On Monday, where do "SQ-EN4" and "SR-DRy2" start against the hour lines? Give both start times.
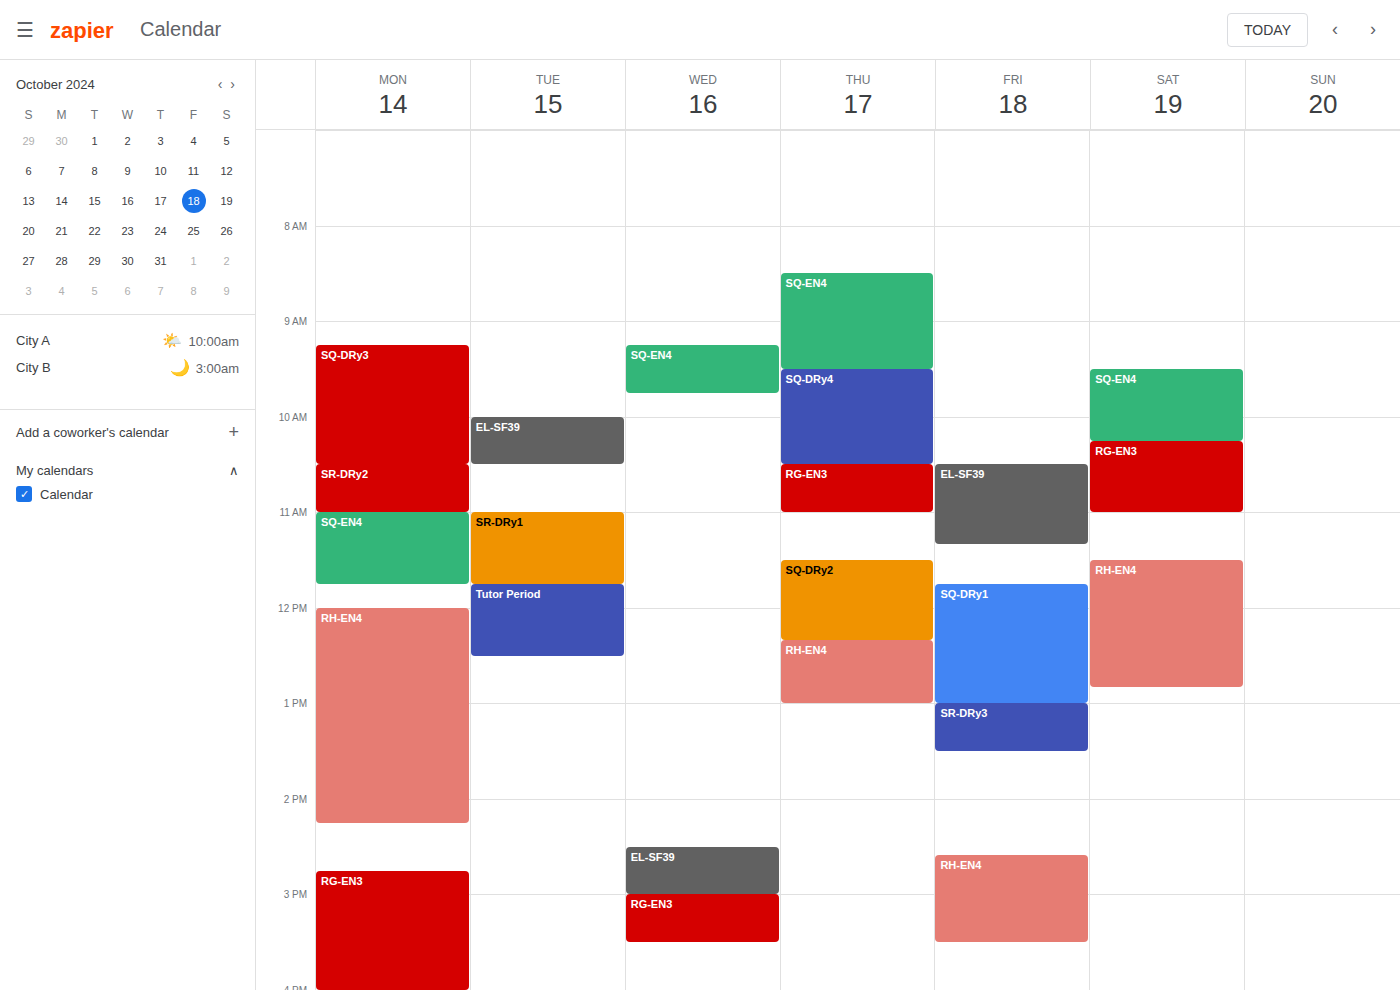
"SQ-EN4": 11:00 AM, exactly on the 11 AM line. "SR-DRy2": 10:30 AM, halfway between the 10 AM and 11 AM lines.